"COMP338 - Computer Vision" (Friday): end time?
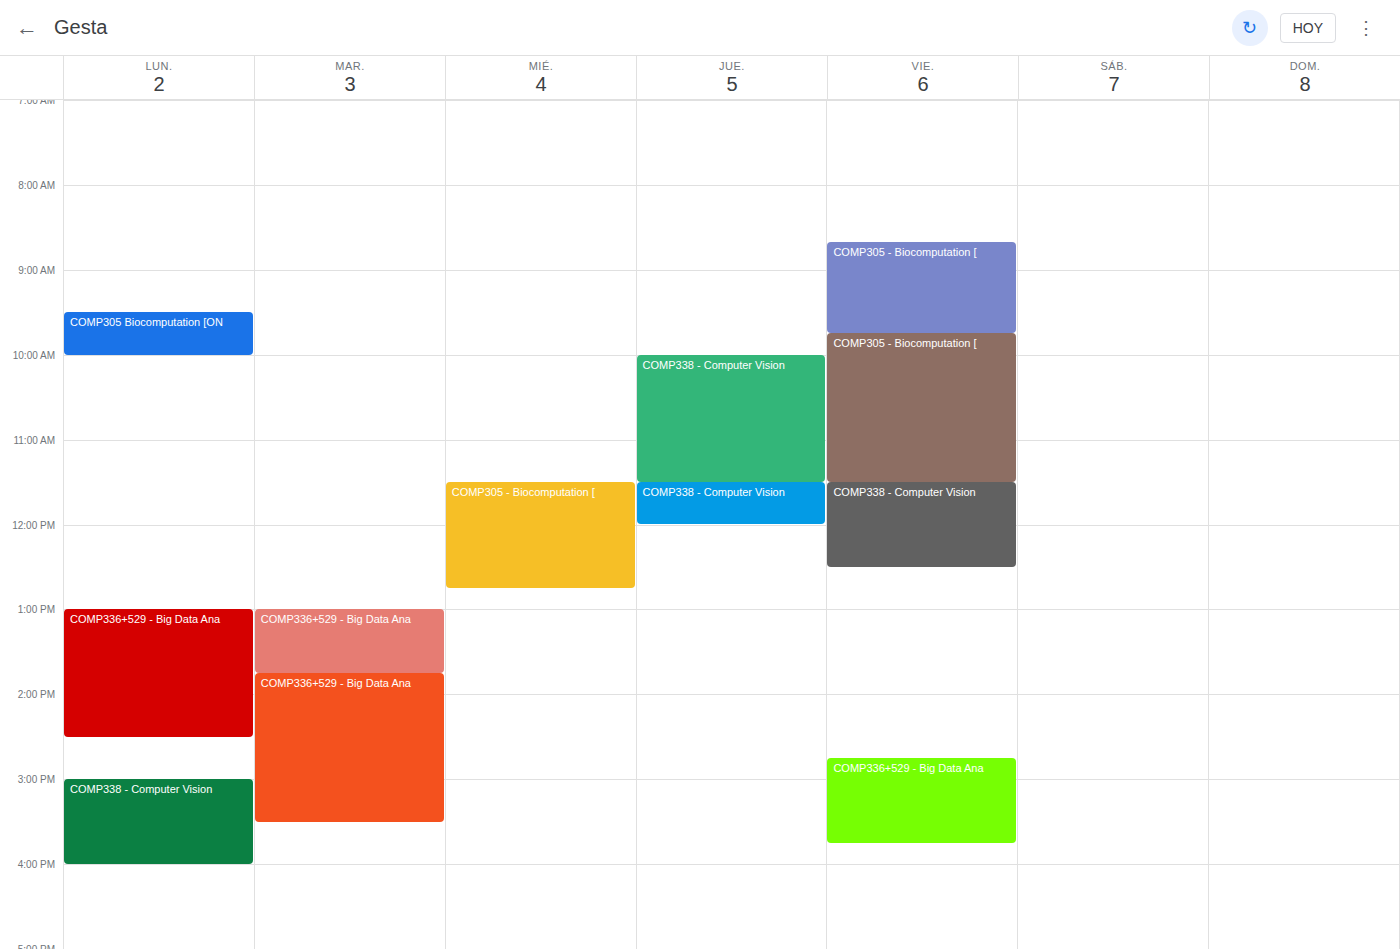
12:30 PM